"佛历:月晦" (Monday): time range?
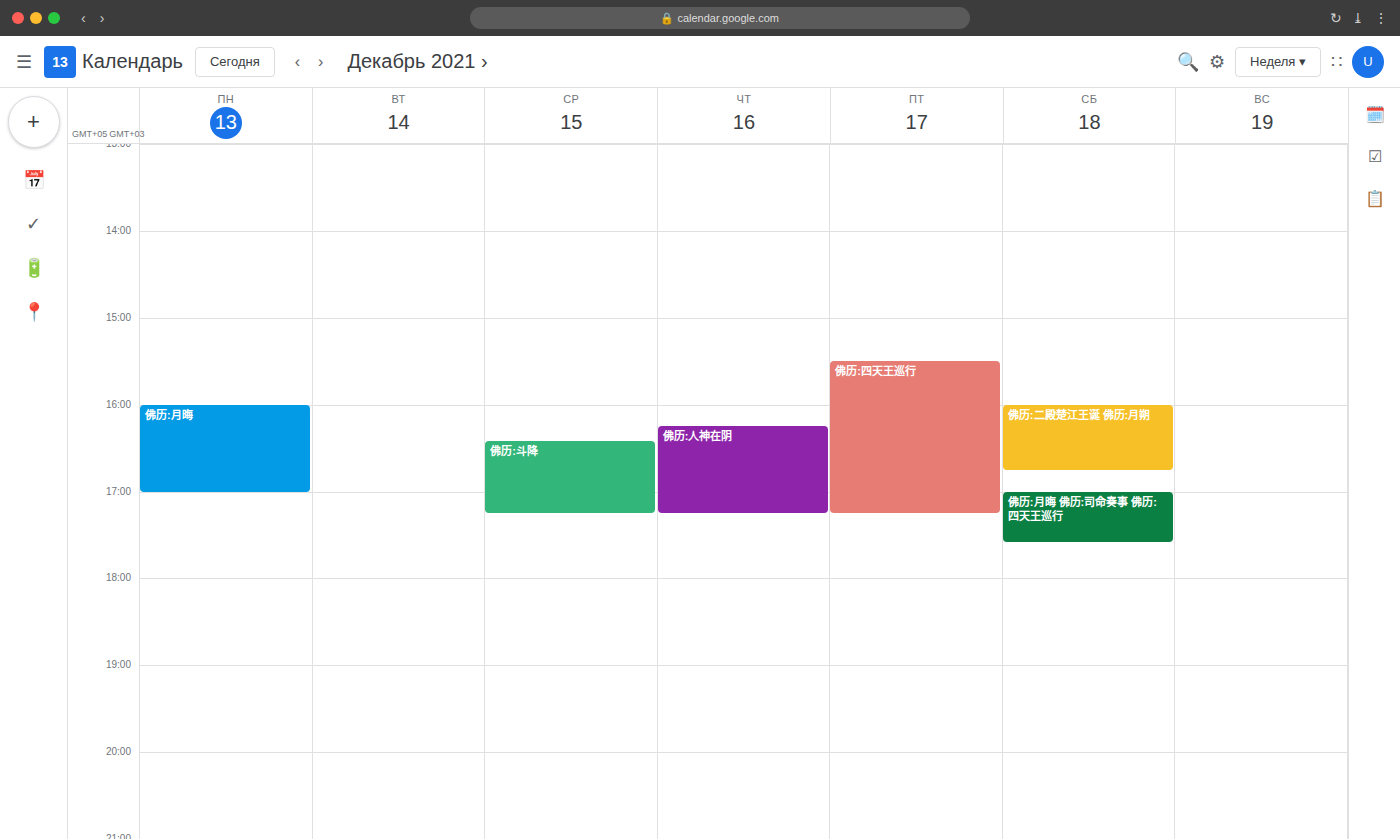
4:00 PM to 5:00 PM